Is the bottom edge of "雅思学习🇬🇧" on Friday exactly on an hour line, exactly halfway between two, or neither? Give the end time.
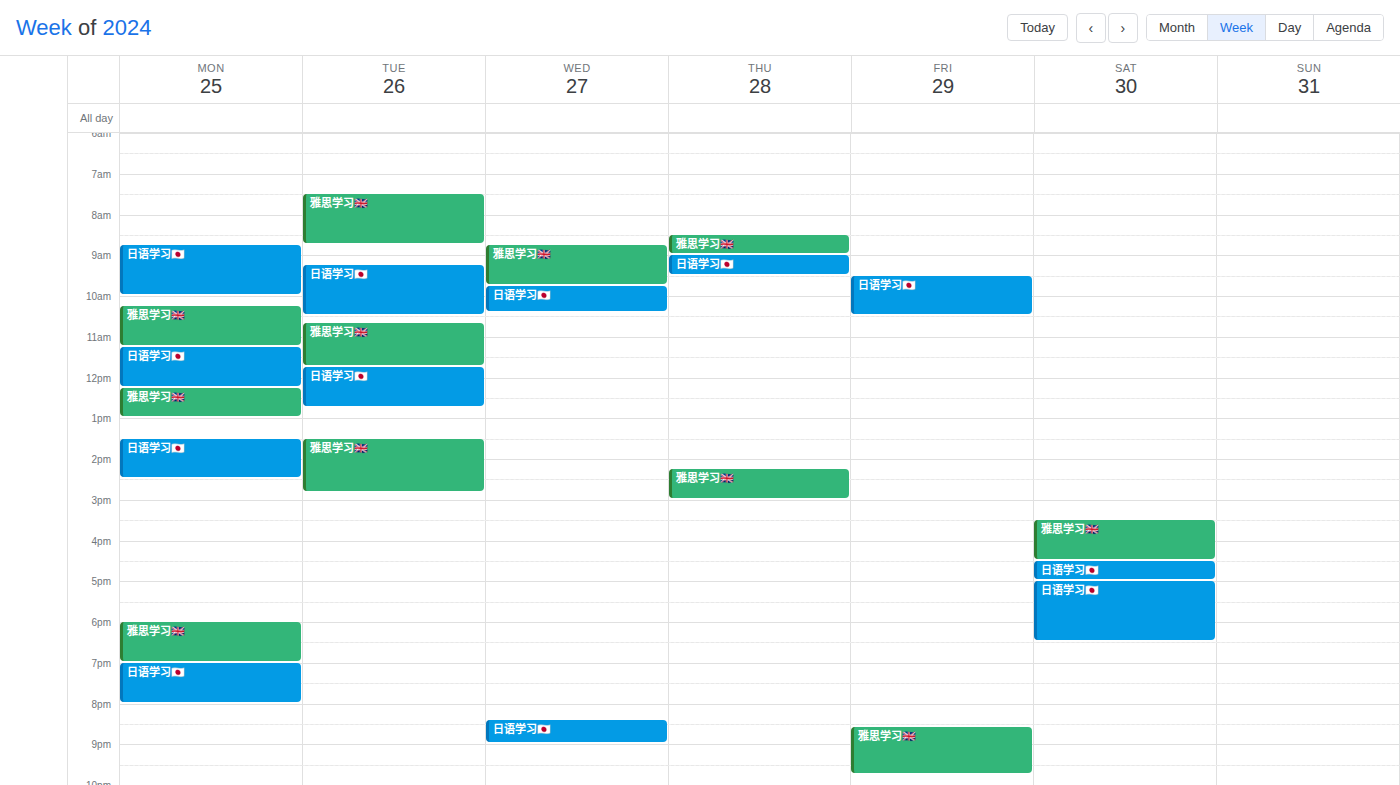
9:45 PM -- neither: three quarters of the way from the 9 PM line to the 10 PM line.